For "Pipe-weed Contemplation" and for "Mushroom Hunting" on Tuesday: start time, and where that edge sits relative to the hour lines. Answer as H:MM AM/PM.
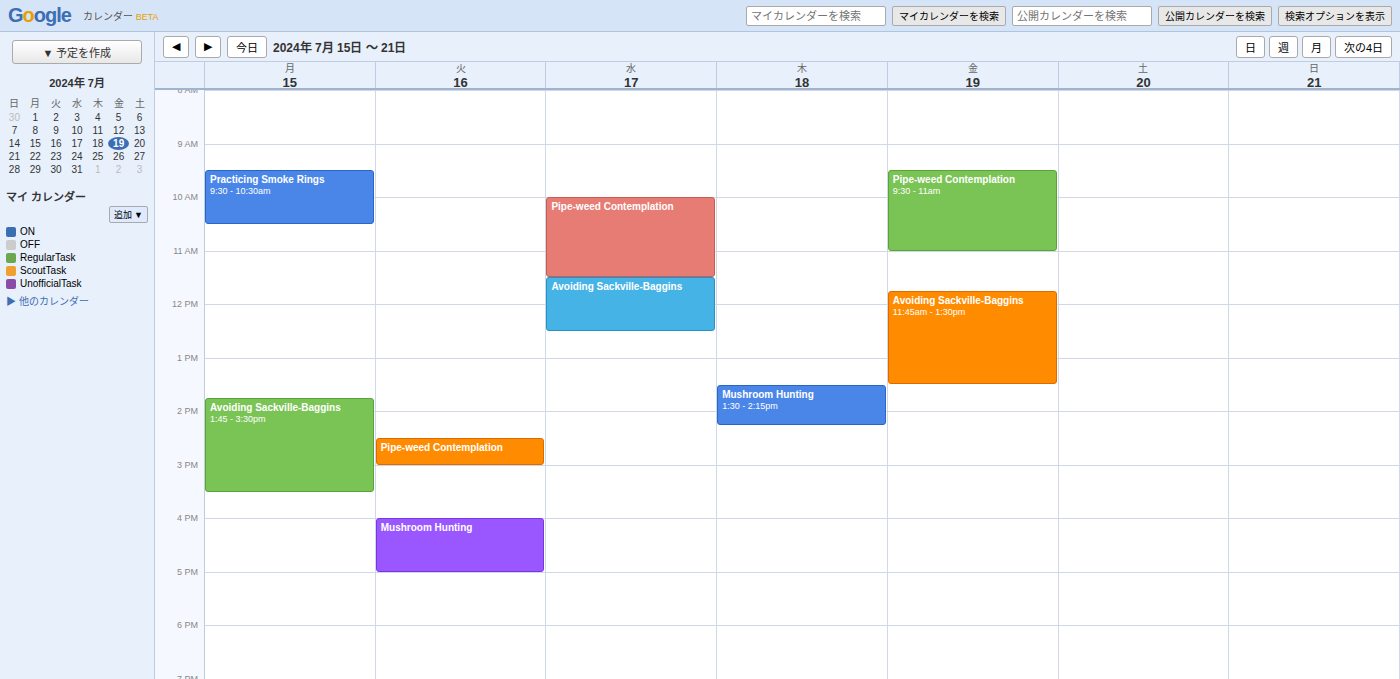
"Pipe-weed Contemplation": 2:30 PM, halfway between the 2 PM and 3 PM lines. "Mushroom Hunting": 4:00 PM, exactly on the 4 PM line.